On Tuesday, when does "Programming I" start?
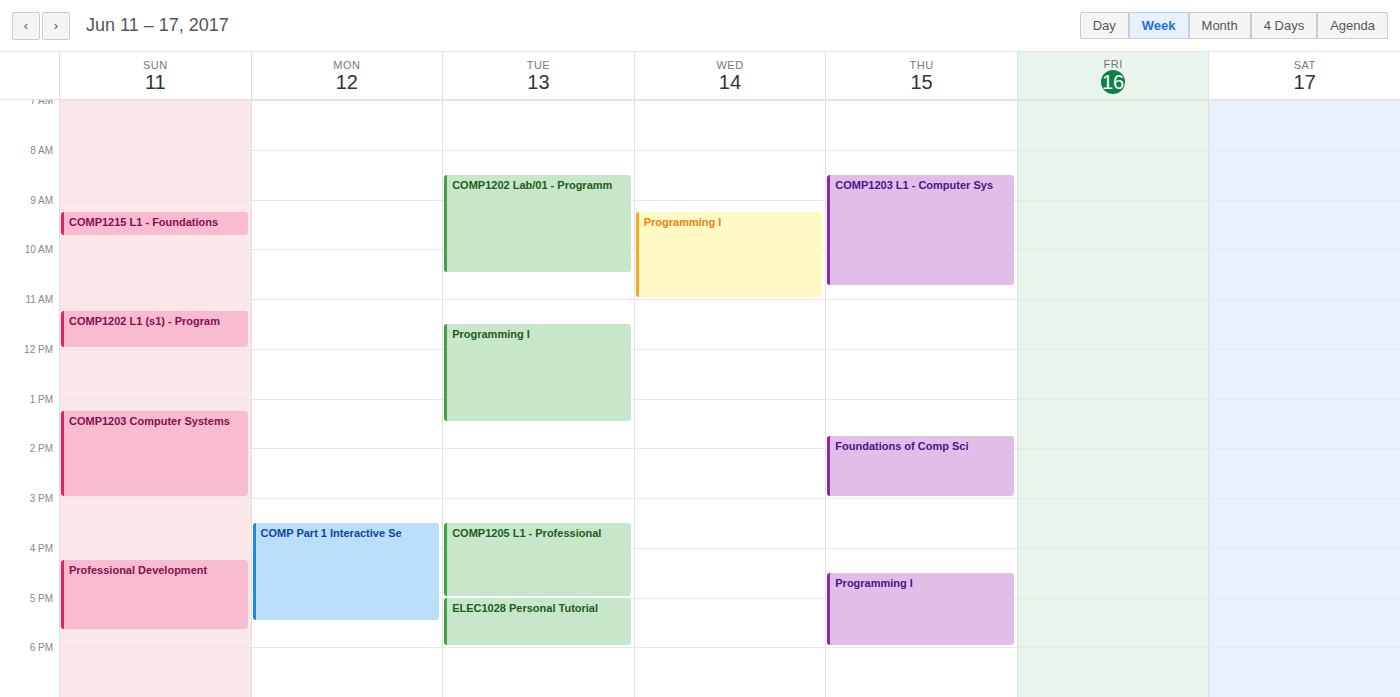
11:30 AM